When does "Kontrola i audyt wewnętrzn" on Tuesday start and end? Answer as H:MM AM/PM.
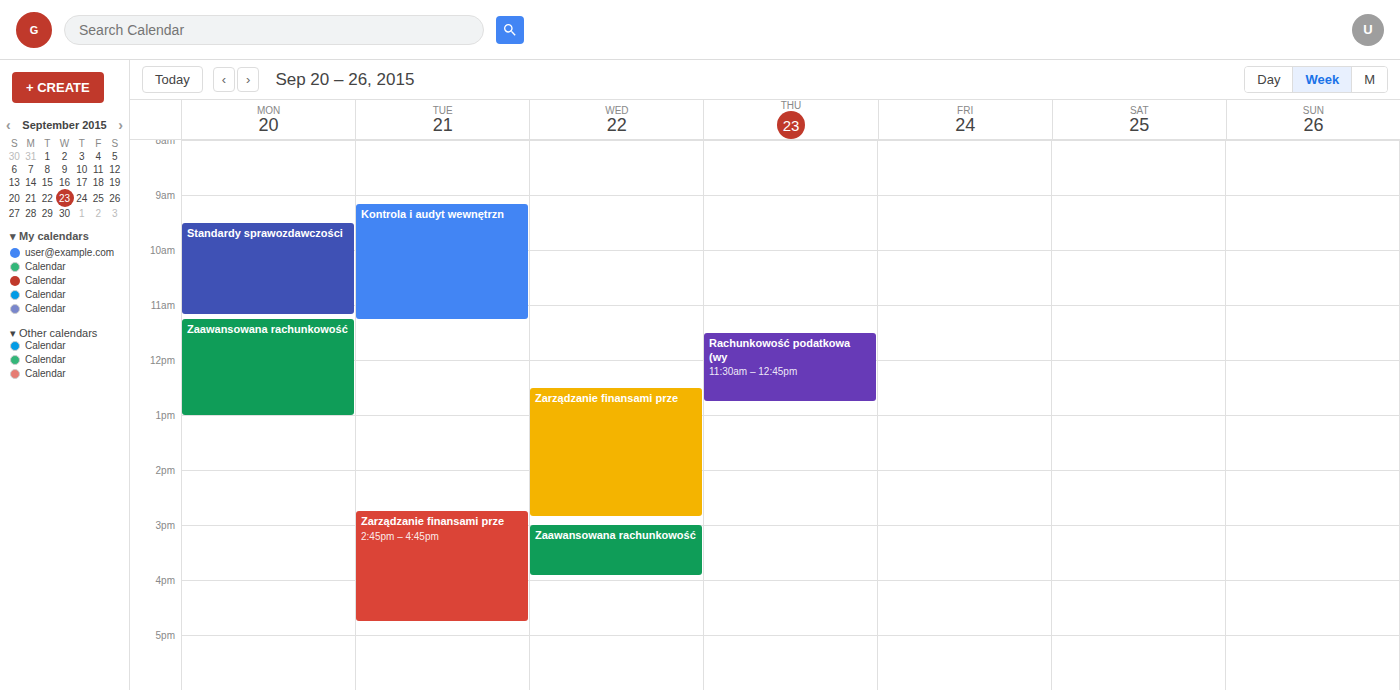
9:10 AM to 11:15 AM